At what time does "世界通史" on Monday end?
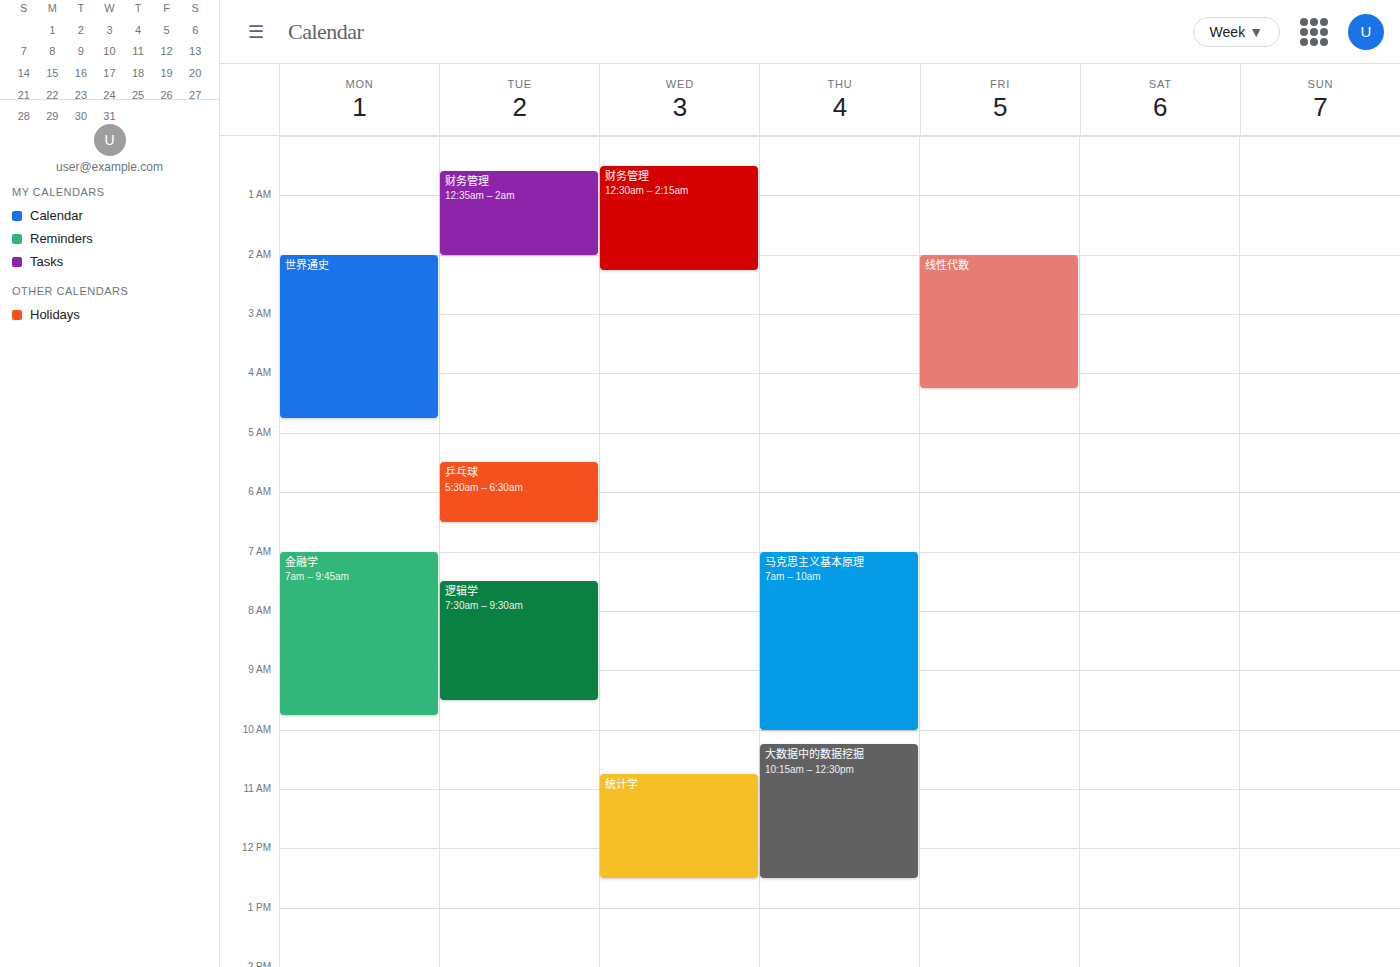
4:45 AM